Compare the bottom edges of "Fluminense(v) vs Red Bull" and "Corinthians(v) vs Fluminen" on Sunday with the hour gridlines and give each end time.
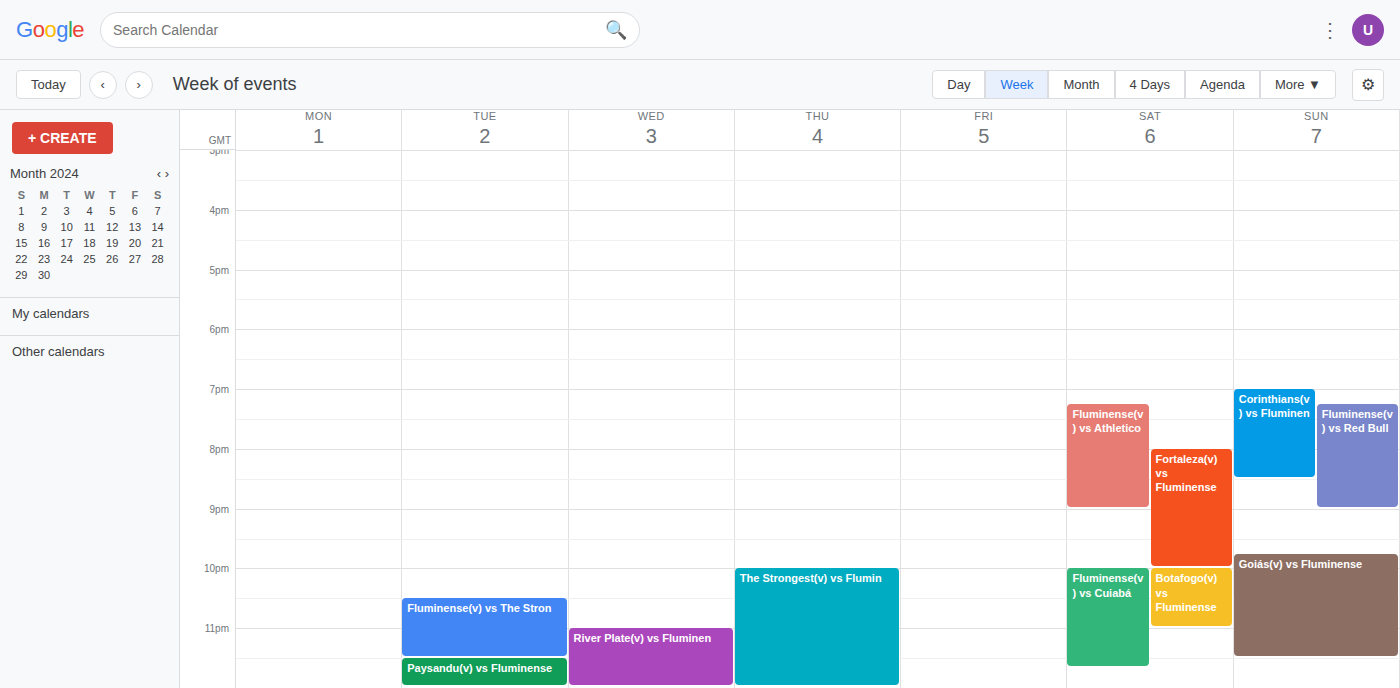
"Fluminense(v) vs Red Bull": 9:00 PM, exactly on the 9 PM line. "Corinthians(v) vs Fluminen": 8:30 PM, halfway between the 8 PM and 9 PM lines.